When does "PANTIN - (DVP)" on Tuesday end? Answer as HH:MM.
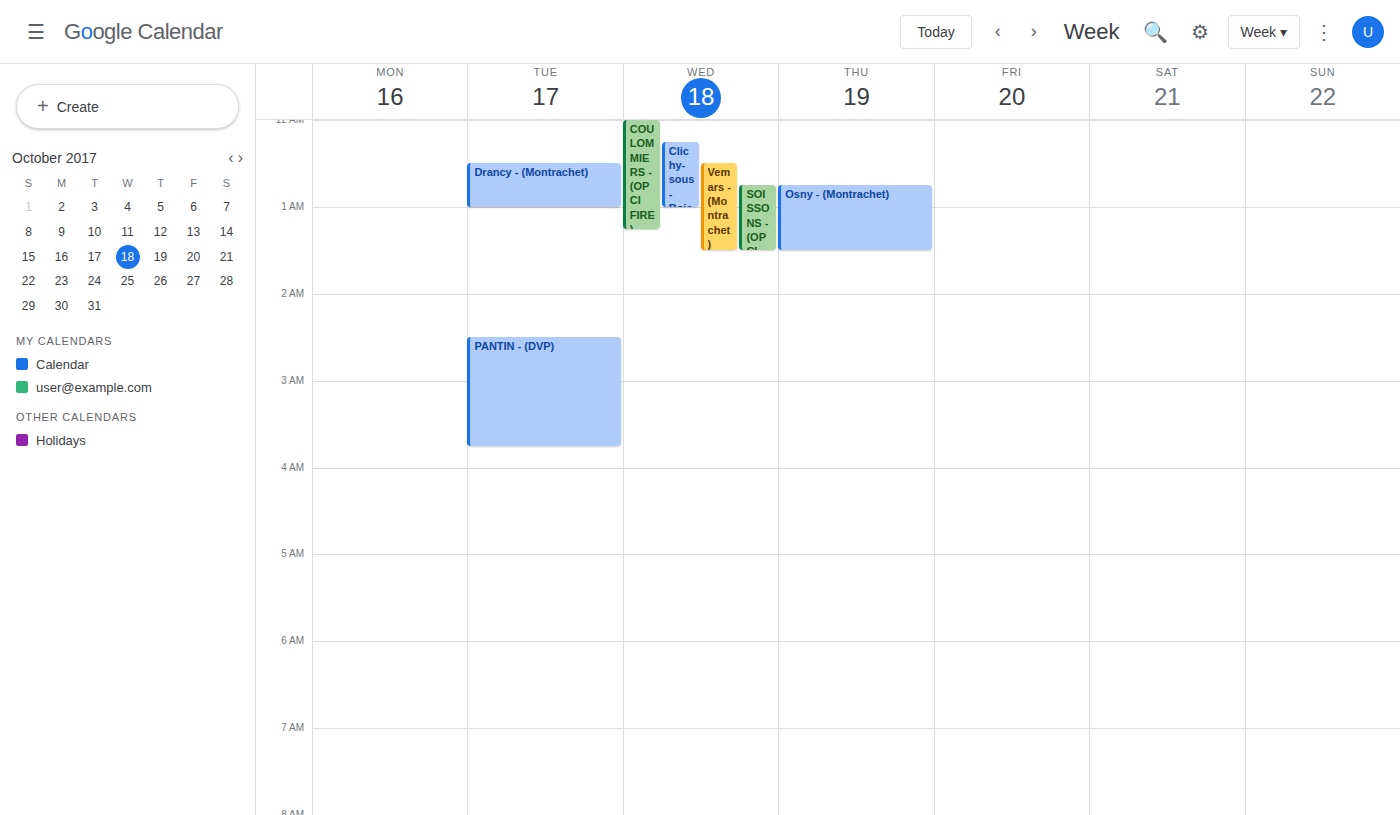
03:45